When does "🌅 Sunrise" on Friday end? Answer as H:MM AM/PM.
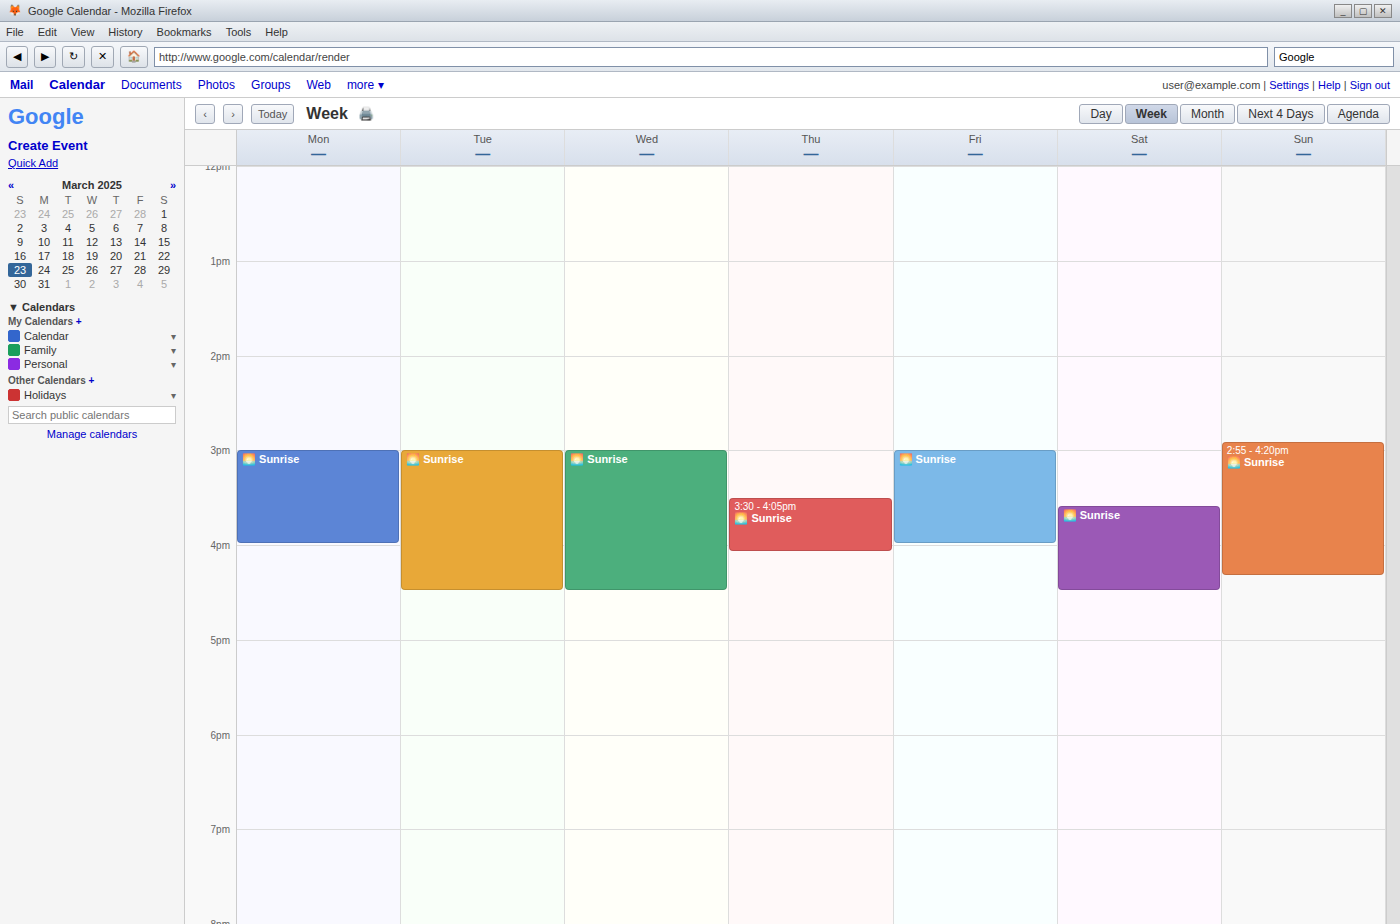
4:00 PM